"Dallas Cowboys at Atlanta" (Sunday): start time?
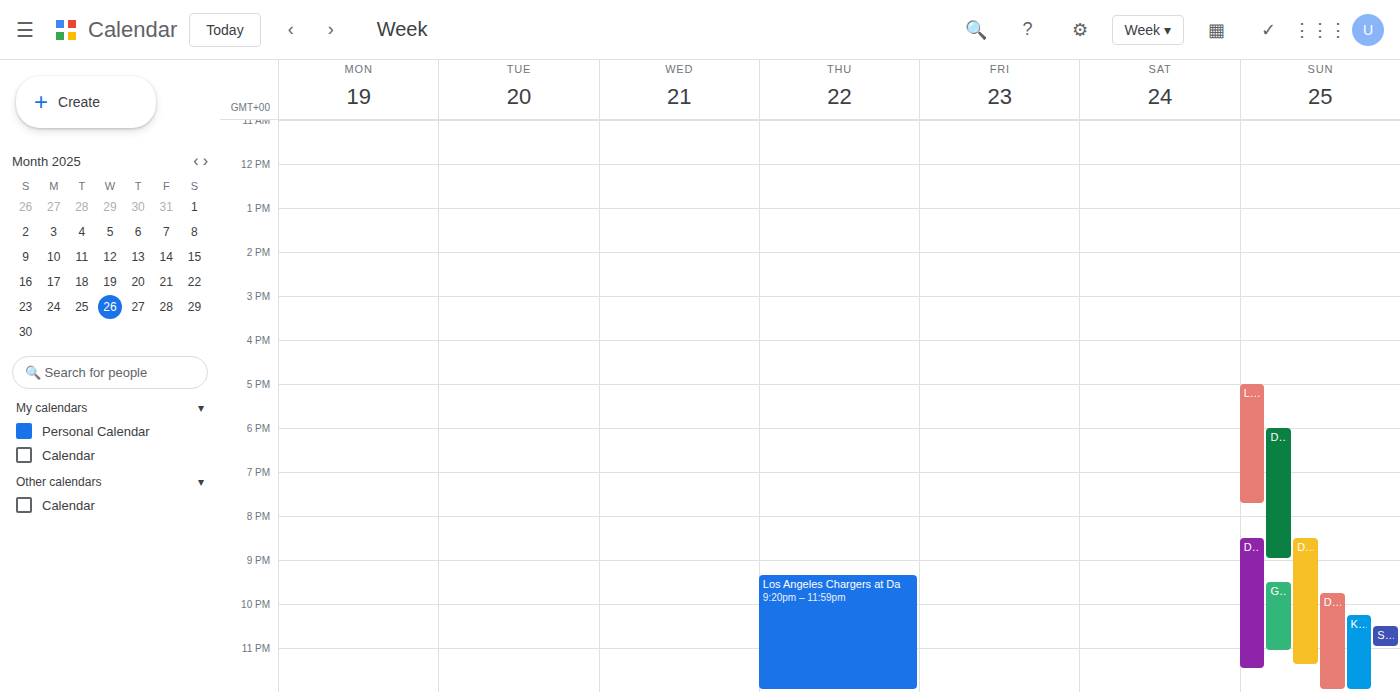
9:45 PM